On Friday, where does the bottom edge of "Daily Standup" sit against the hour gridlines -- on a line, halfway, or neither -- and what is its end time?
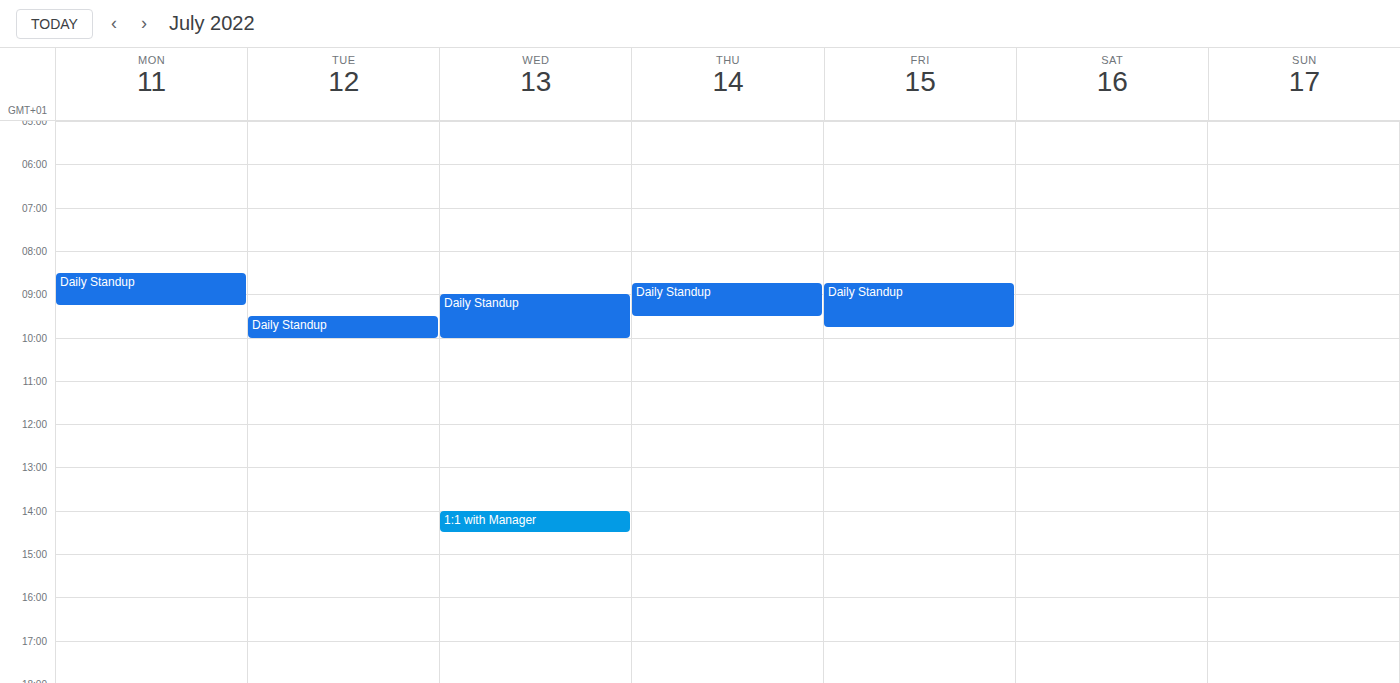
9:45 AM -- neither: three quarters of the way from the 9 AM line to the 10 AM line.